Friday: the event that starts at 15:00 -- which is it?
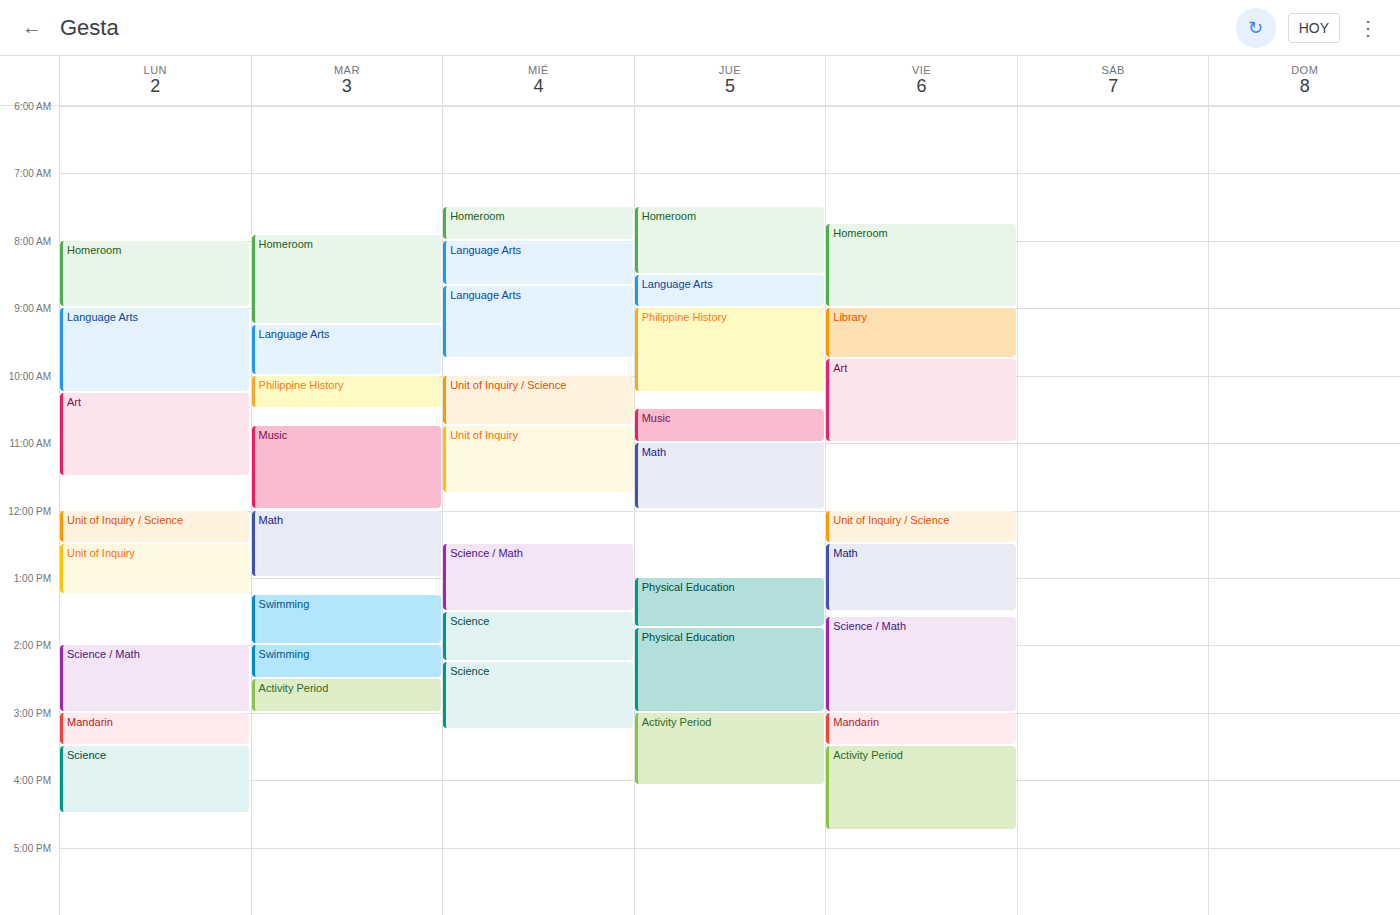
"Mandarin"